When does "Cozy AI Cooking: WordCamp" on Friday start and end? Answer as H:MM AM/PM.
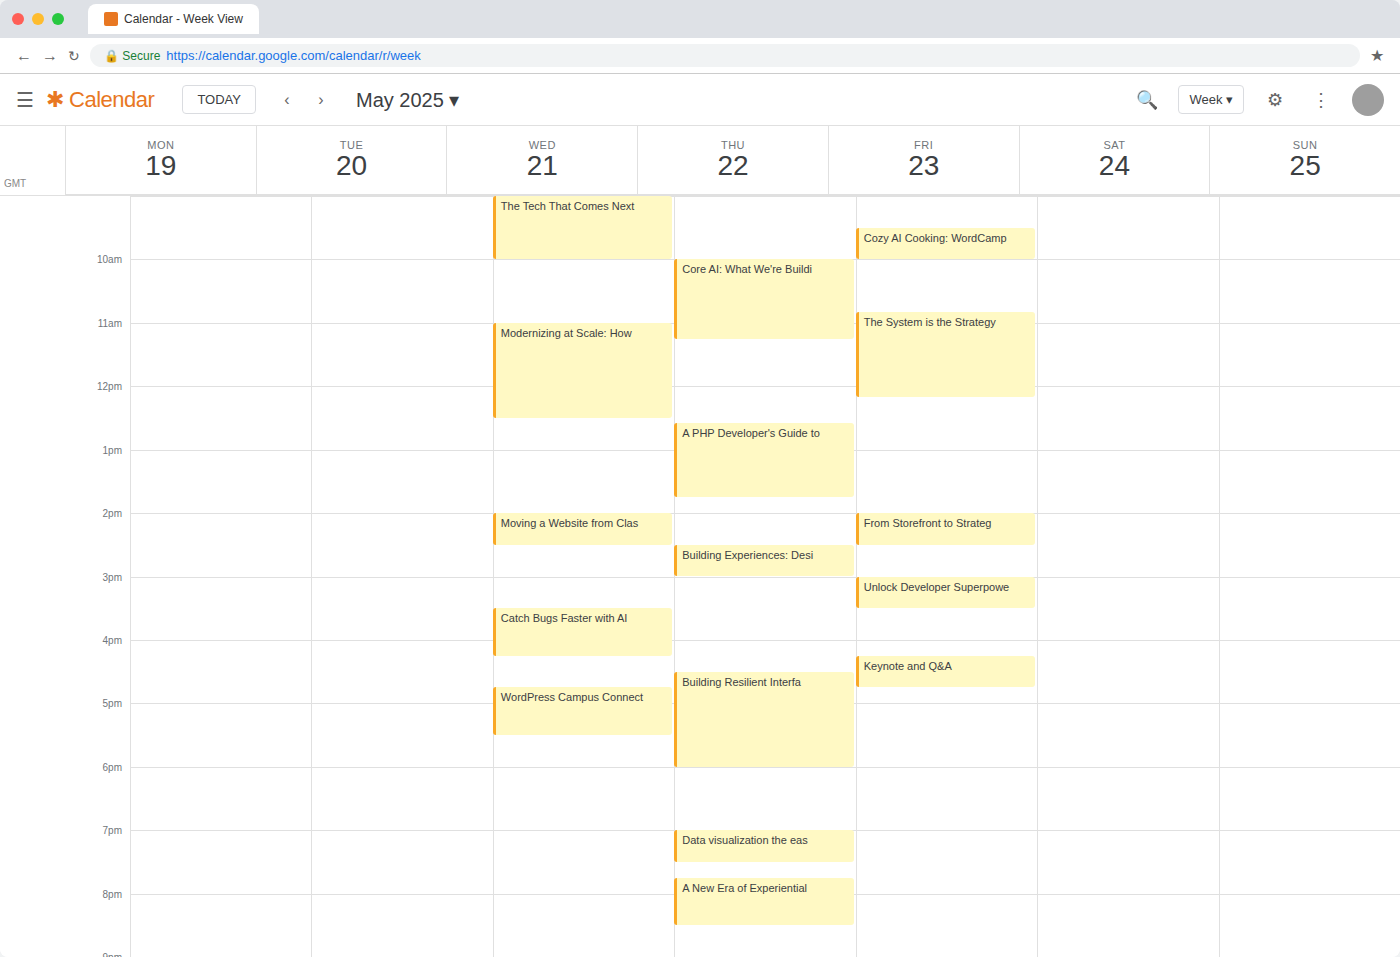
9:30 AM to 10:00 AM